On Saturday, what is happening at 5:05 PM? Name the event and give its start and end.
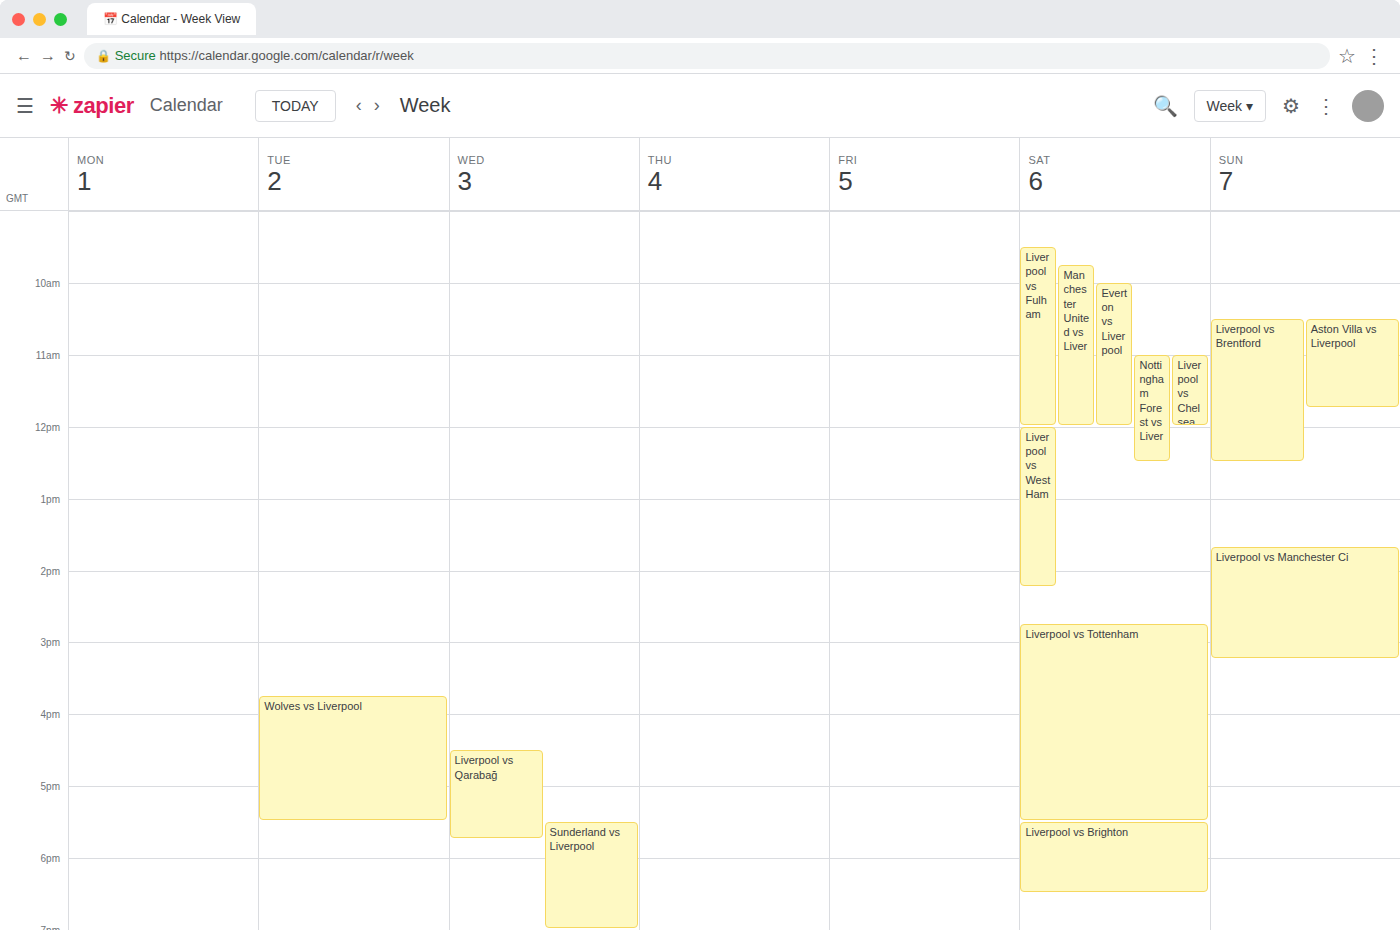
"Liverpool vs Tottenham", 2:45 PM to 5:30 PM